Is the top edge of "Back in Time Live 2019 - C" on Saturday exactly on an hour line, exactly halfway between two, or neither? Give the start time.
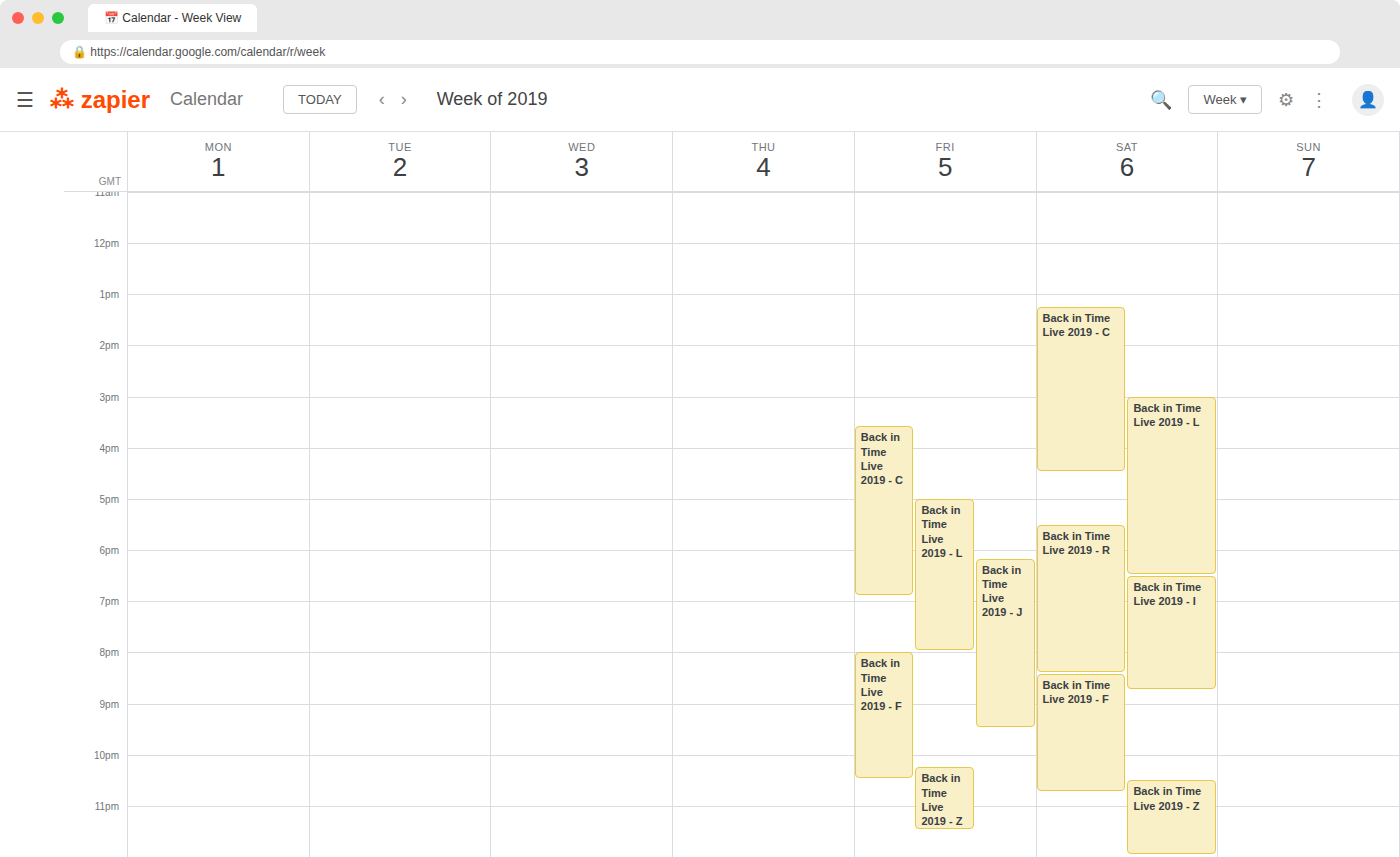
1:15 PM -- neither: a quarter of the way from the 1 PM line to the 2 PM line.